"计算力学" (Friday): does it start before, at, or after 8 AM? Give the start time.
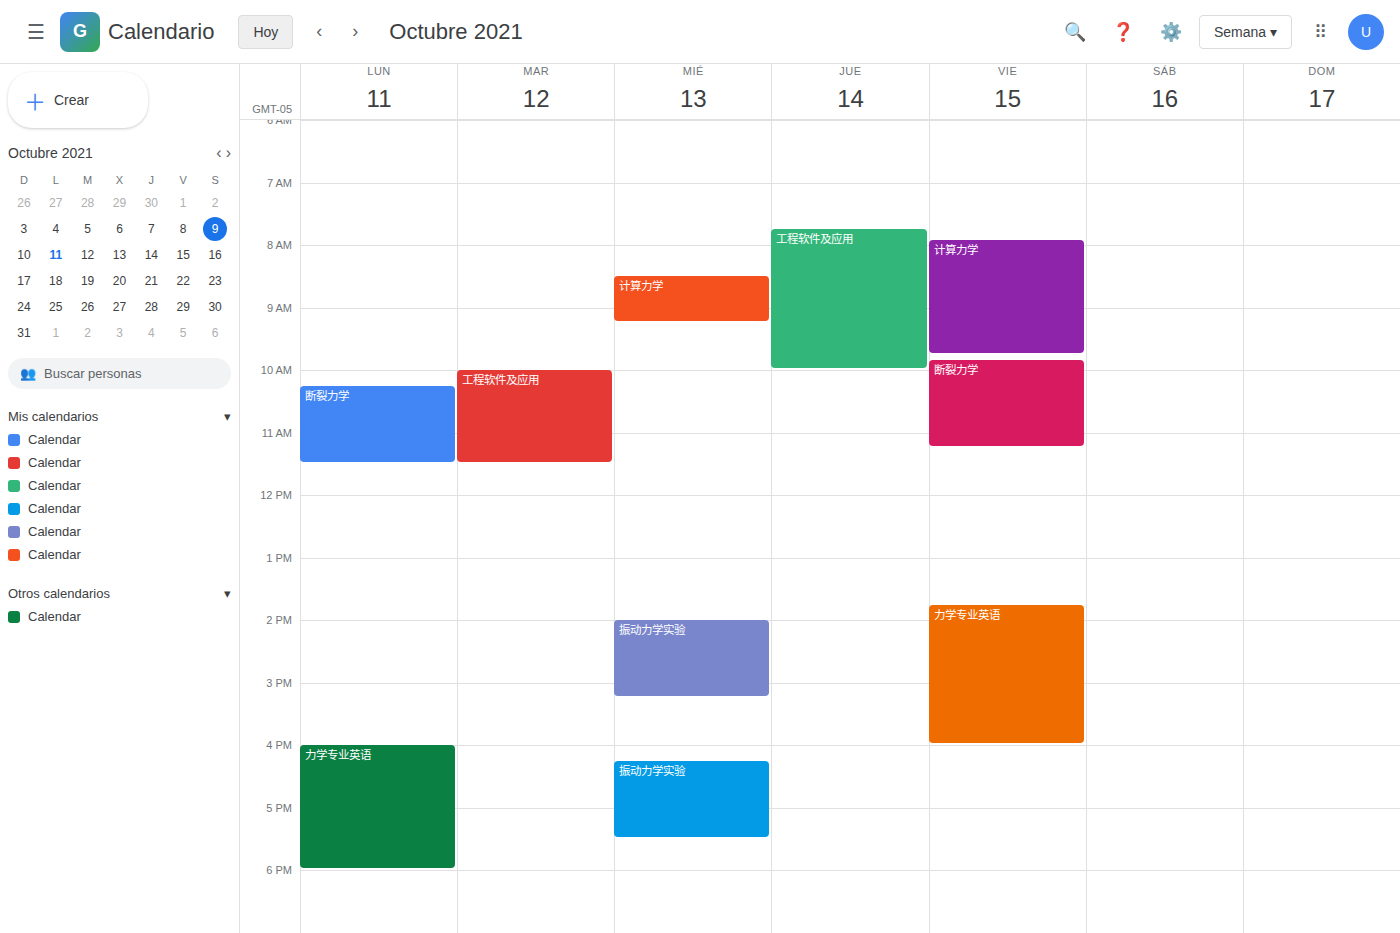
7:55 AM -- before 8 AM, 5 minutes above the 8 AM line.